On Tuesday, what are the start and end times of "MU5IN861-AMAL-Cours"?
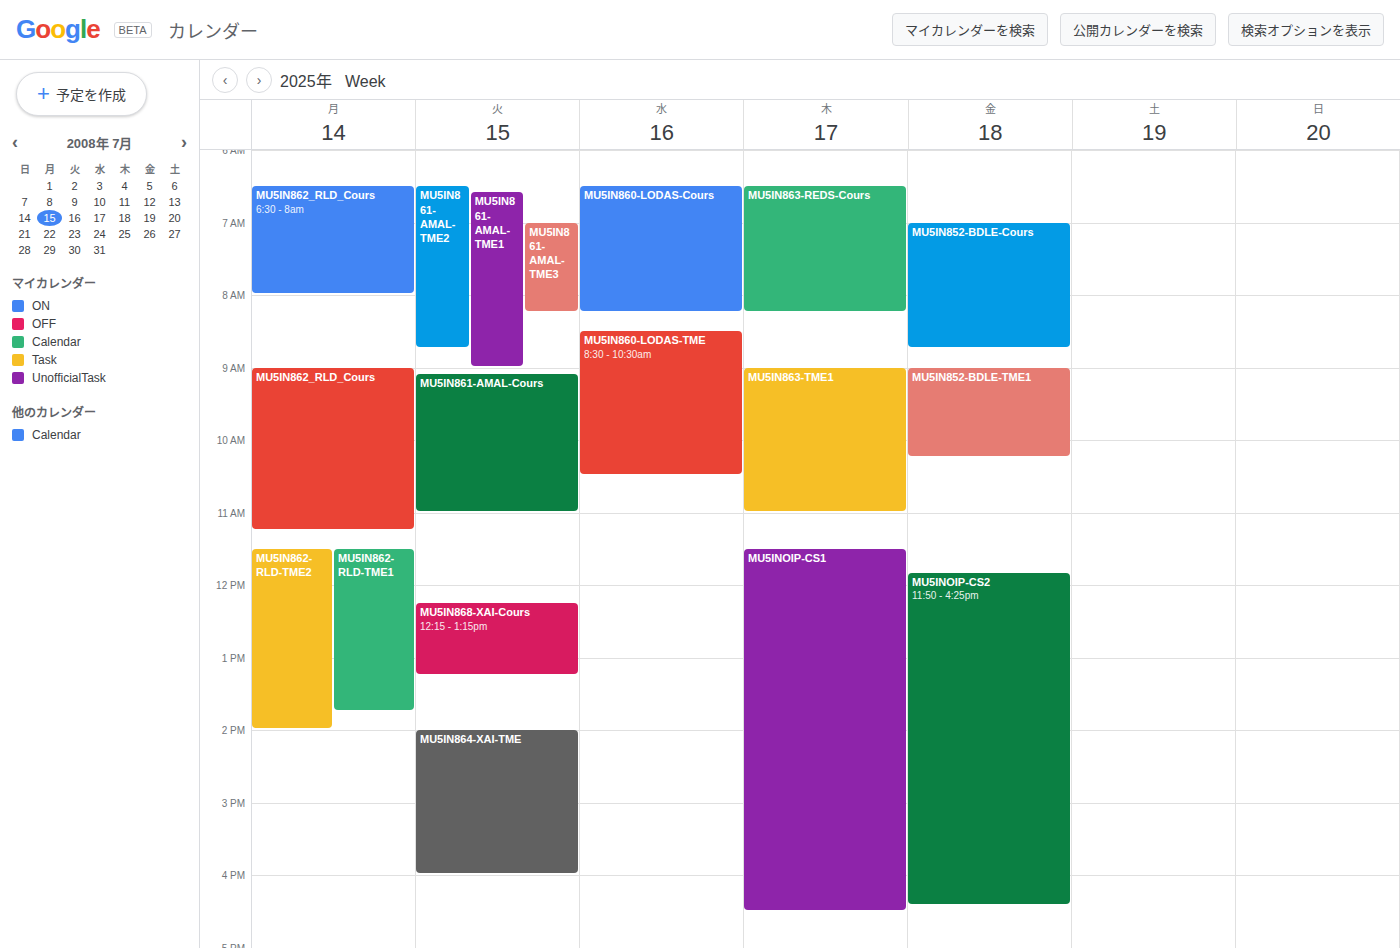
09:05 to 11:00